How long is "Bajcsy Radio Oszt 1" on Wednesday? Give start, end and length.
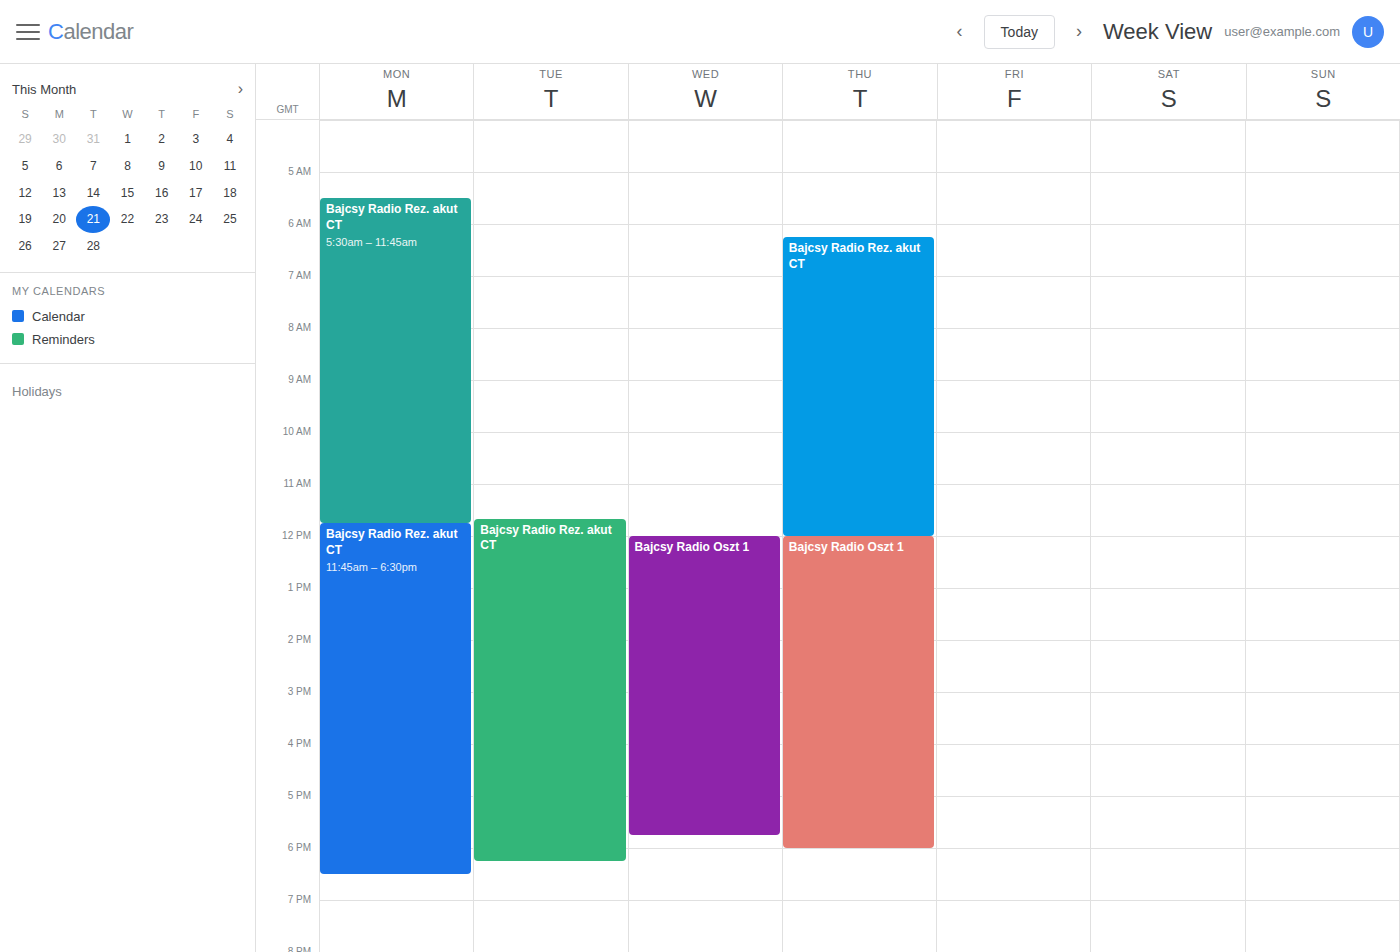
12:00 PM to 5:45 PM, 5 hours 45 minutes